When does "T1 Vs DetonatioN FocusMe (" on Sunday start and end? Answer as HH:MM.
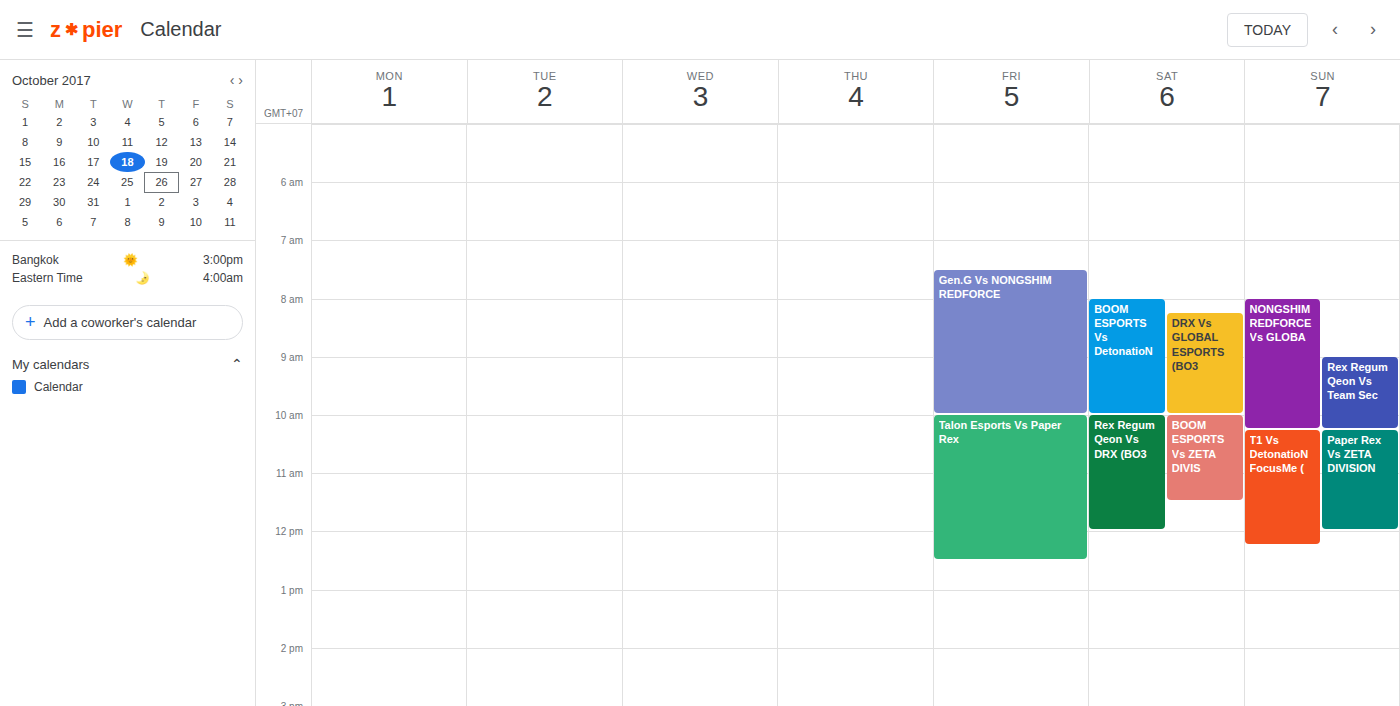
10:15 to 12:15